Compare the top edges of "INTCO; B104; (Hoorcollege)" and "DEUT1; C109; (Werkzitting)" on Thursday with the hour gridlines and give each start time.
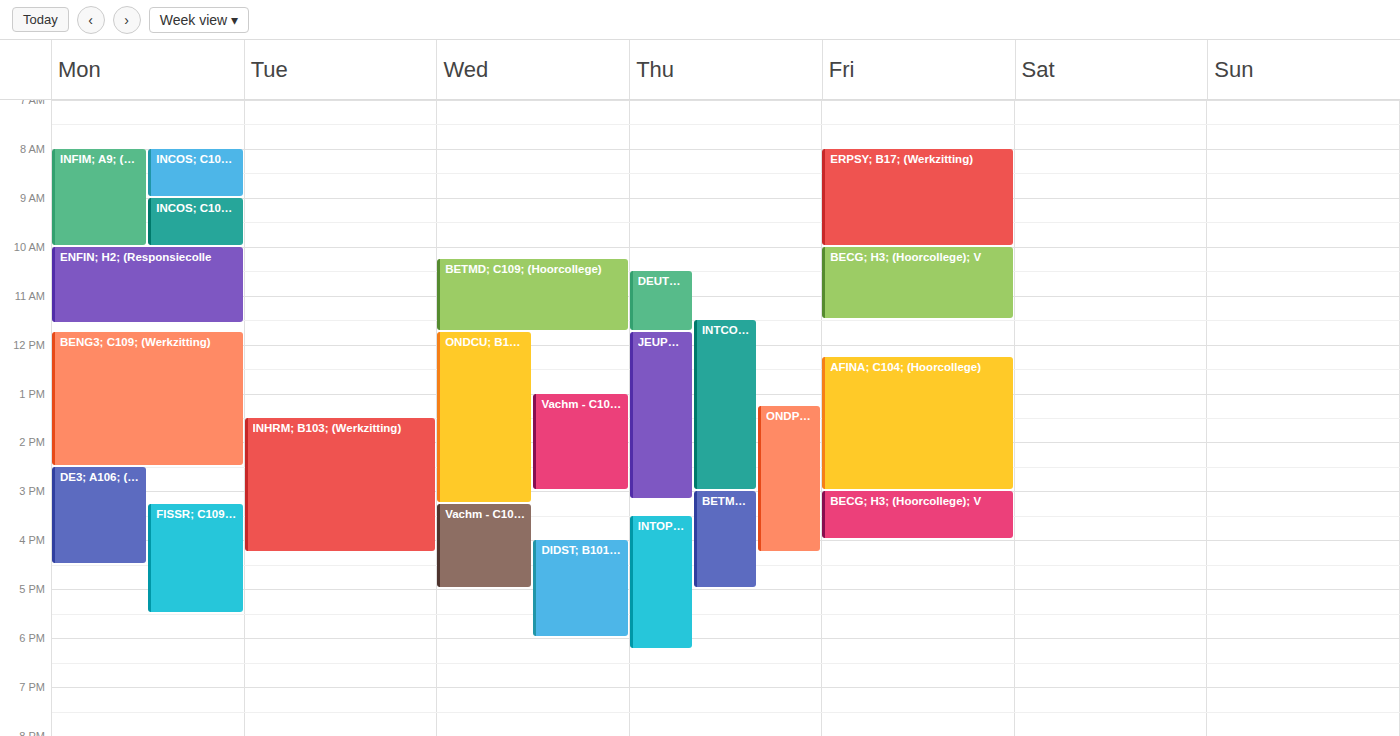
"INTCO; B104; (Hoorcollege)": 11:30, halfway between the 11:00 and 12:00 lines. "DEUT1; C109; (Werkzitting)": 10:30, halfway between the 10:00 and 11:00 lines.